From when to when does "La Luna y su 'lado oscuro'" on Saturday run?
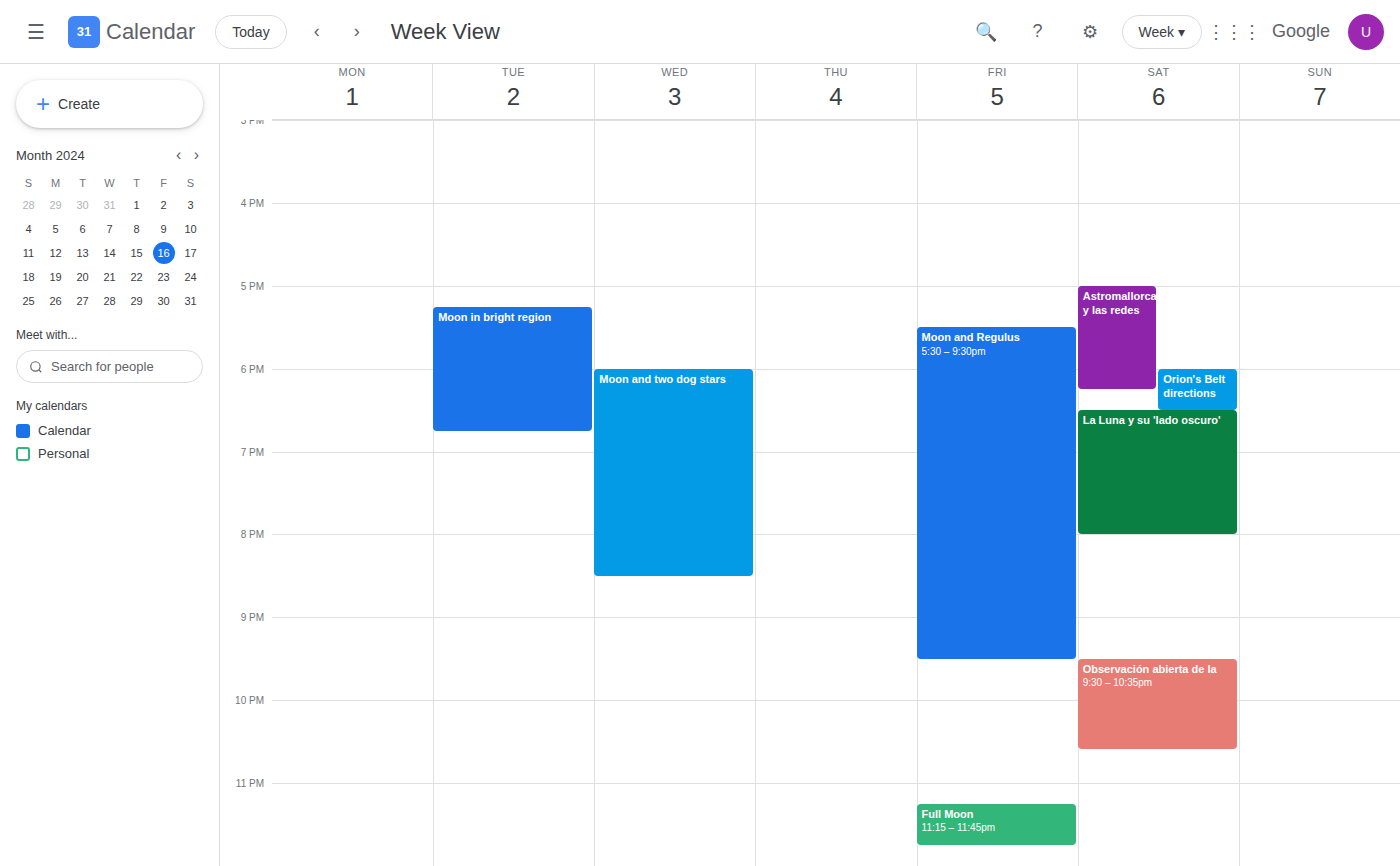
6:30 PM to 8:00 PM